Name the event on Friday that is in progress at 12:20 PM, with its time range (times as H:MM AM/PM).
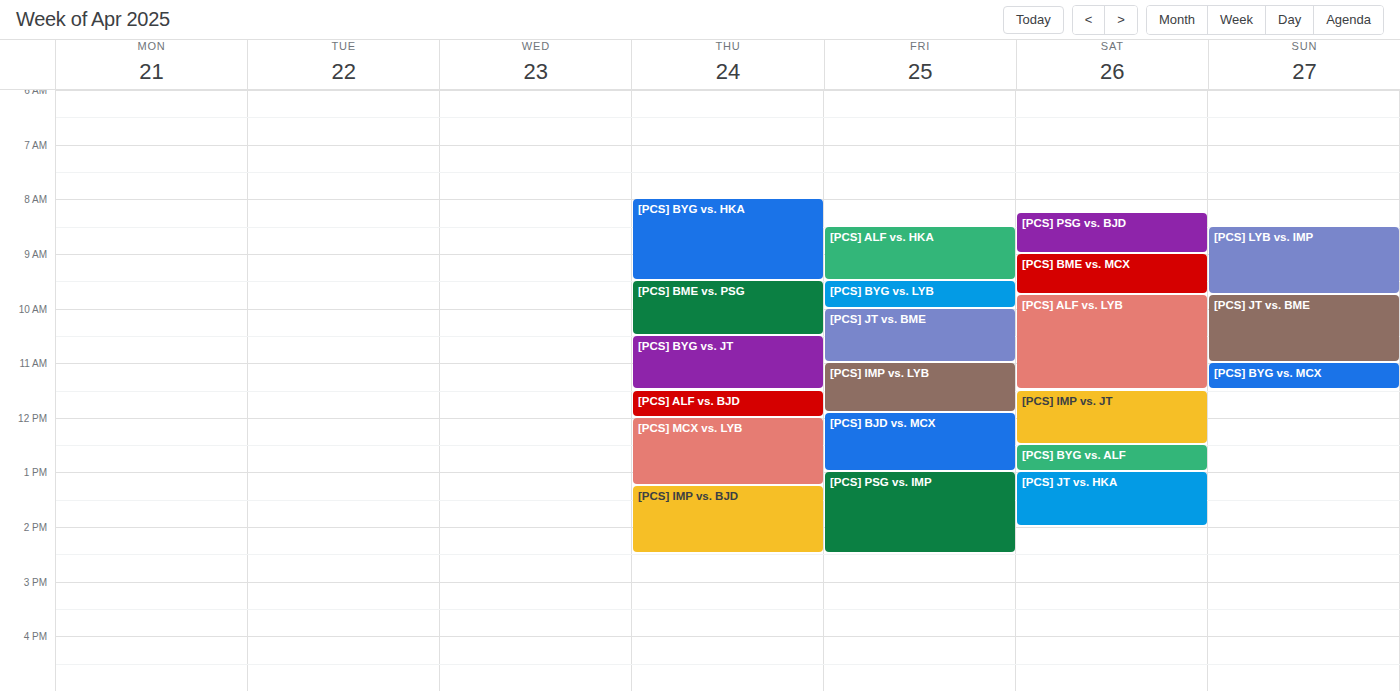
"[PCS] BJD vs. MCX", 11:55 AM to 1:00 PM